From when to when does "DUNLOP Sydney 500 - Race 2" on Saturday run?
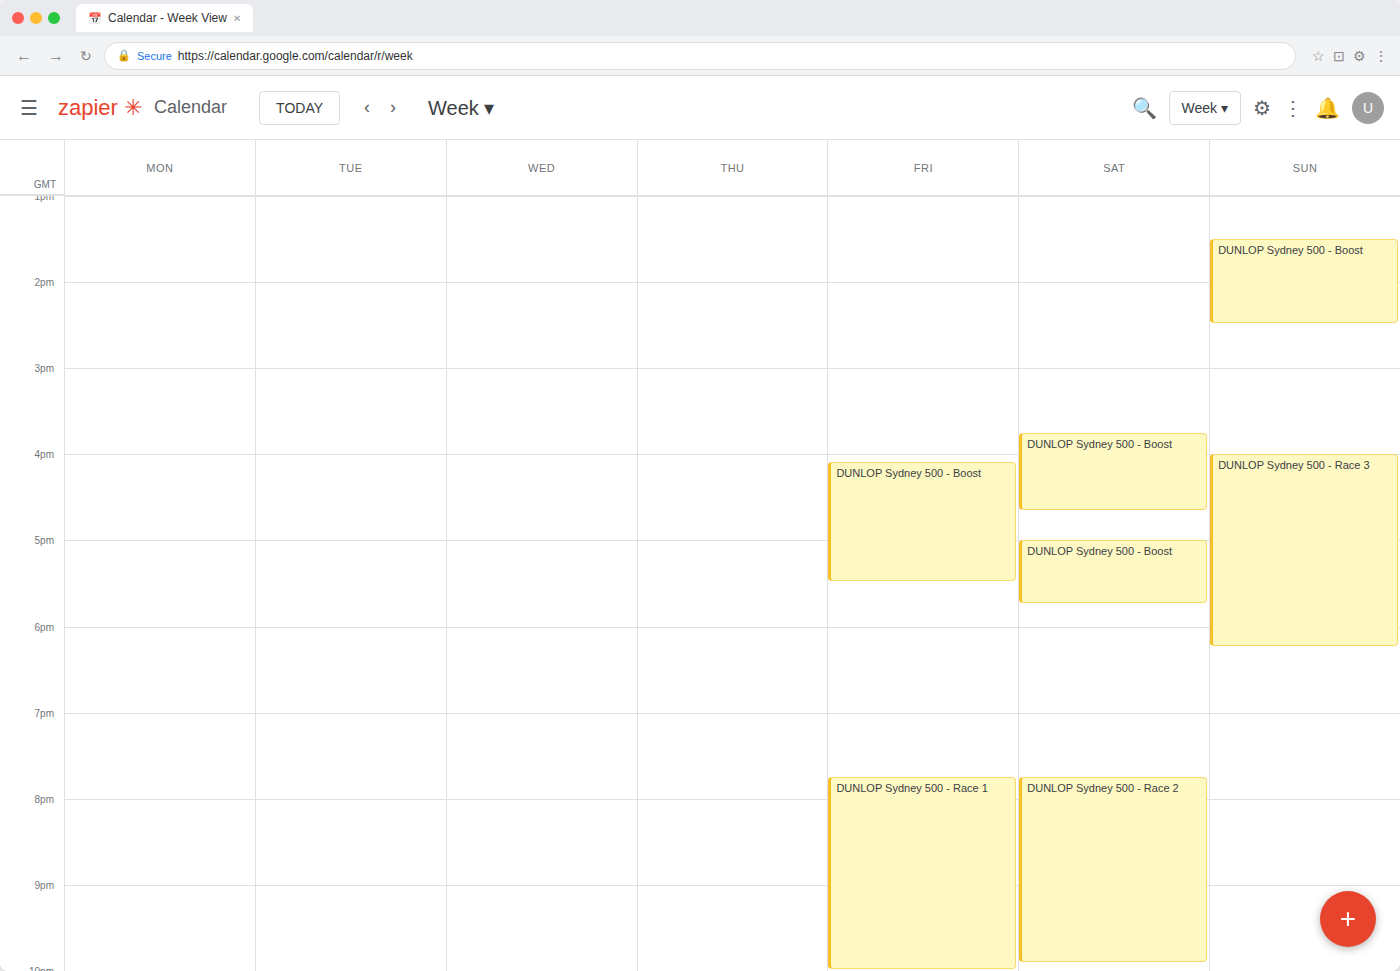
7:45 PM to 9:55 PM